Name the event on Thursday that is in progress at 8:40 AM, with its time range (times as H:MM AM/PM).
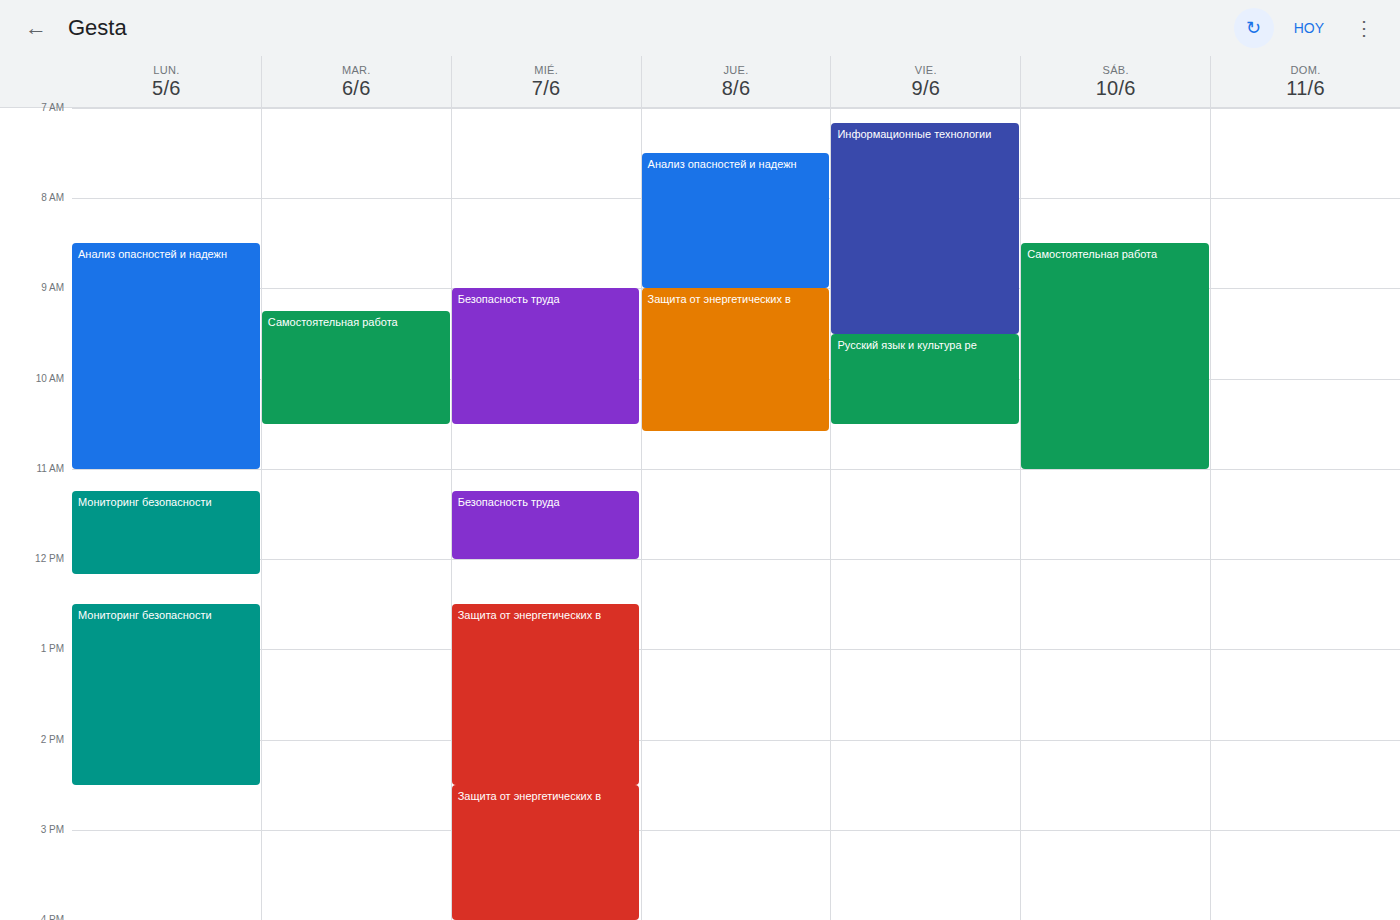
"Анализ опасностей и надежн", 7:30 AM to 9:00 AM